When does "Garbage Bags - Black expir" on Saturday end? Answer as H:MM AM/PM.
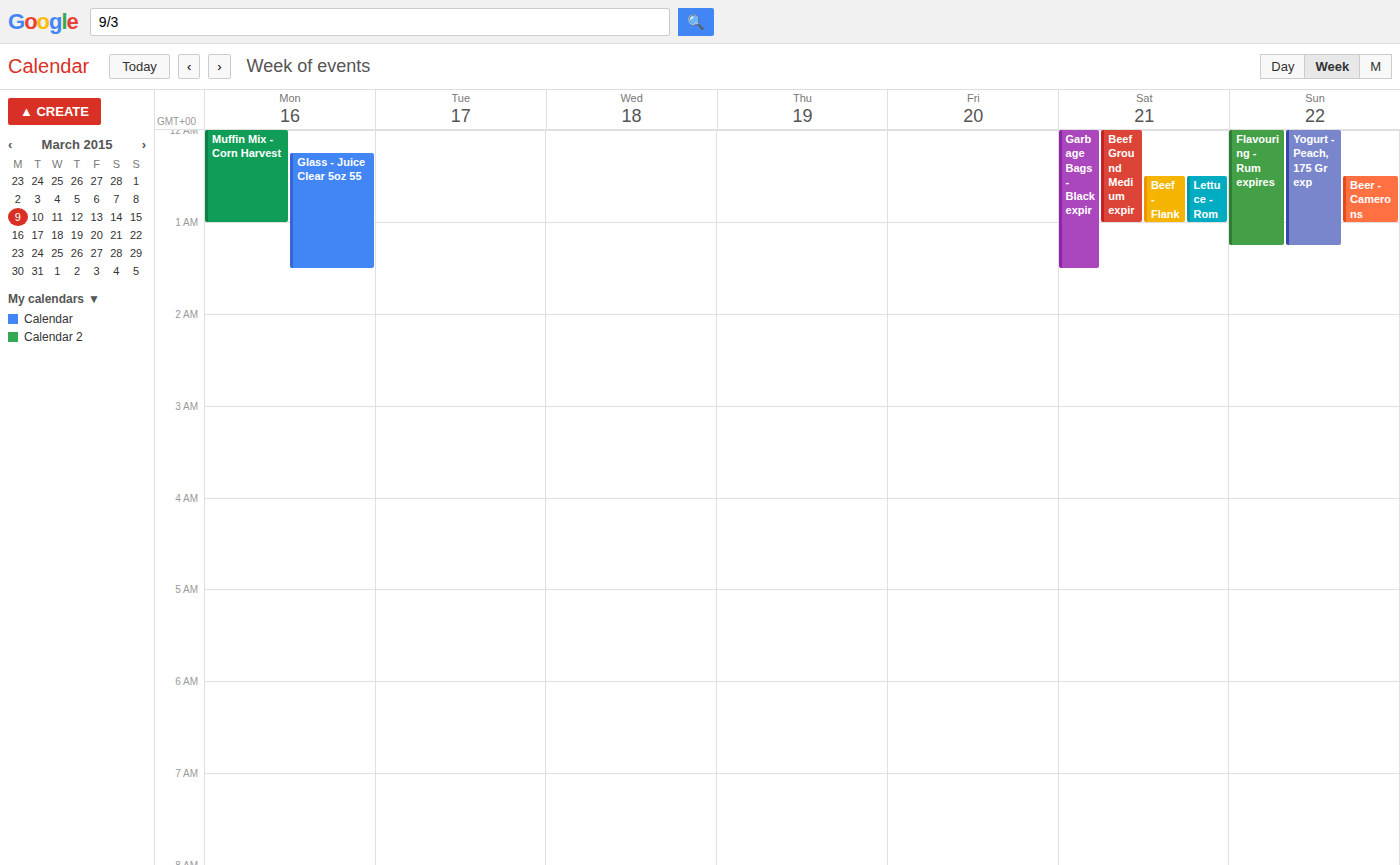
1:30 AM